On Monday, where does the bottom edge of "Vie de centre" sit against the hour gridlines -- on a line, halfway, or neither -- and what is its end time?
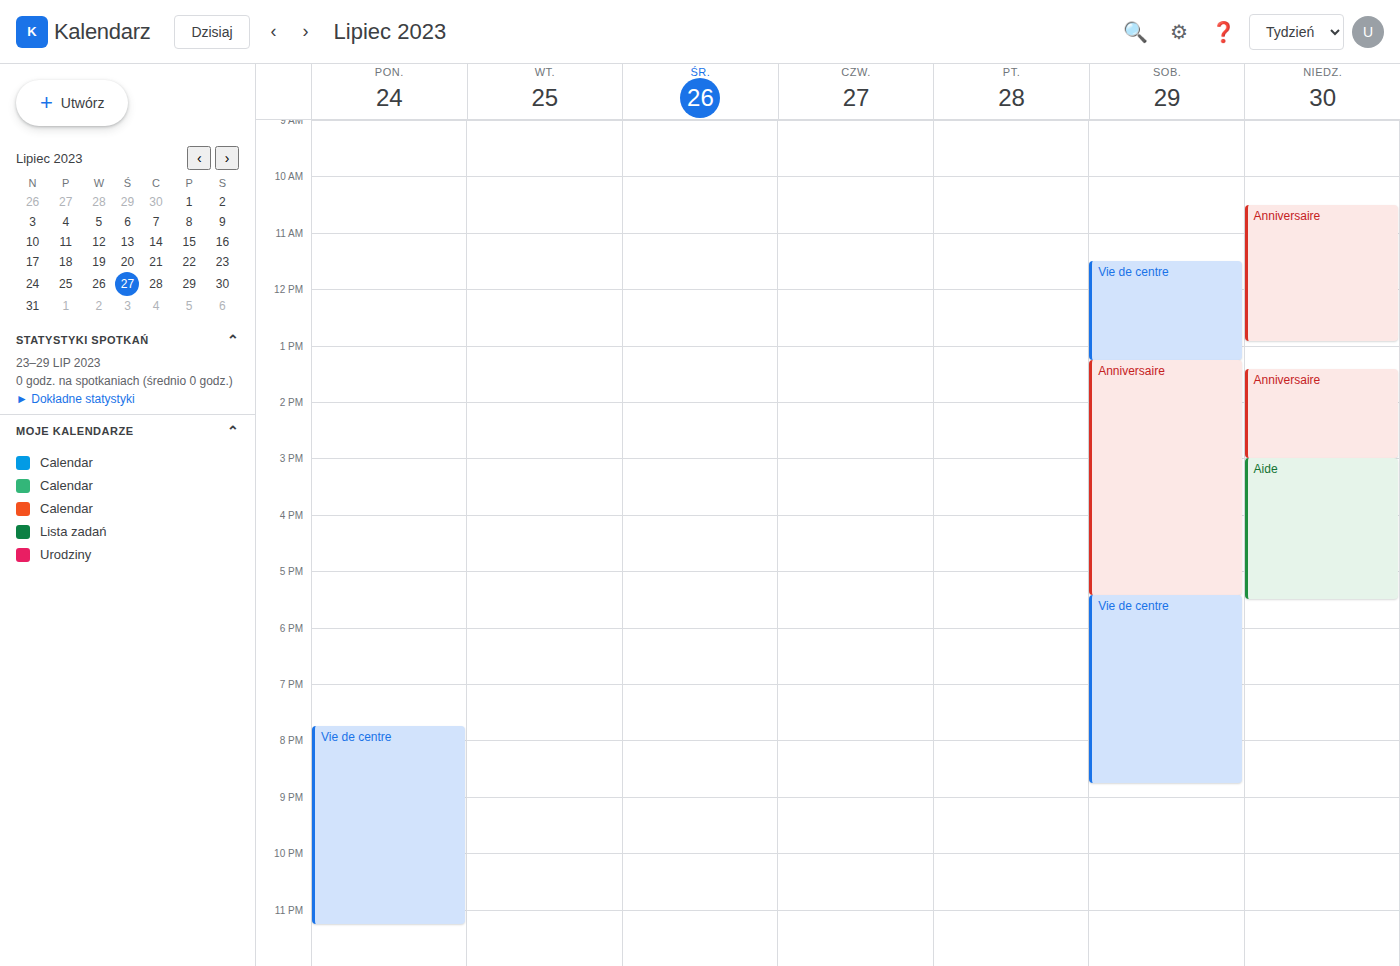
23:15 -- neither: a quarter of the way from the 23:00 line to the 24:00 line.